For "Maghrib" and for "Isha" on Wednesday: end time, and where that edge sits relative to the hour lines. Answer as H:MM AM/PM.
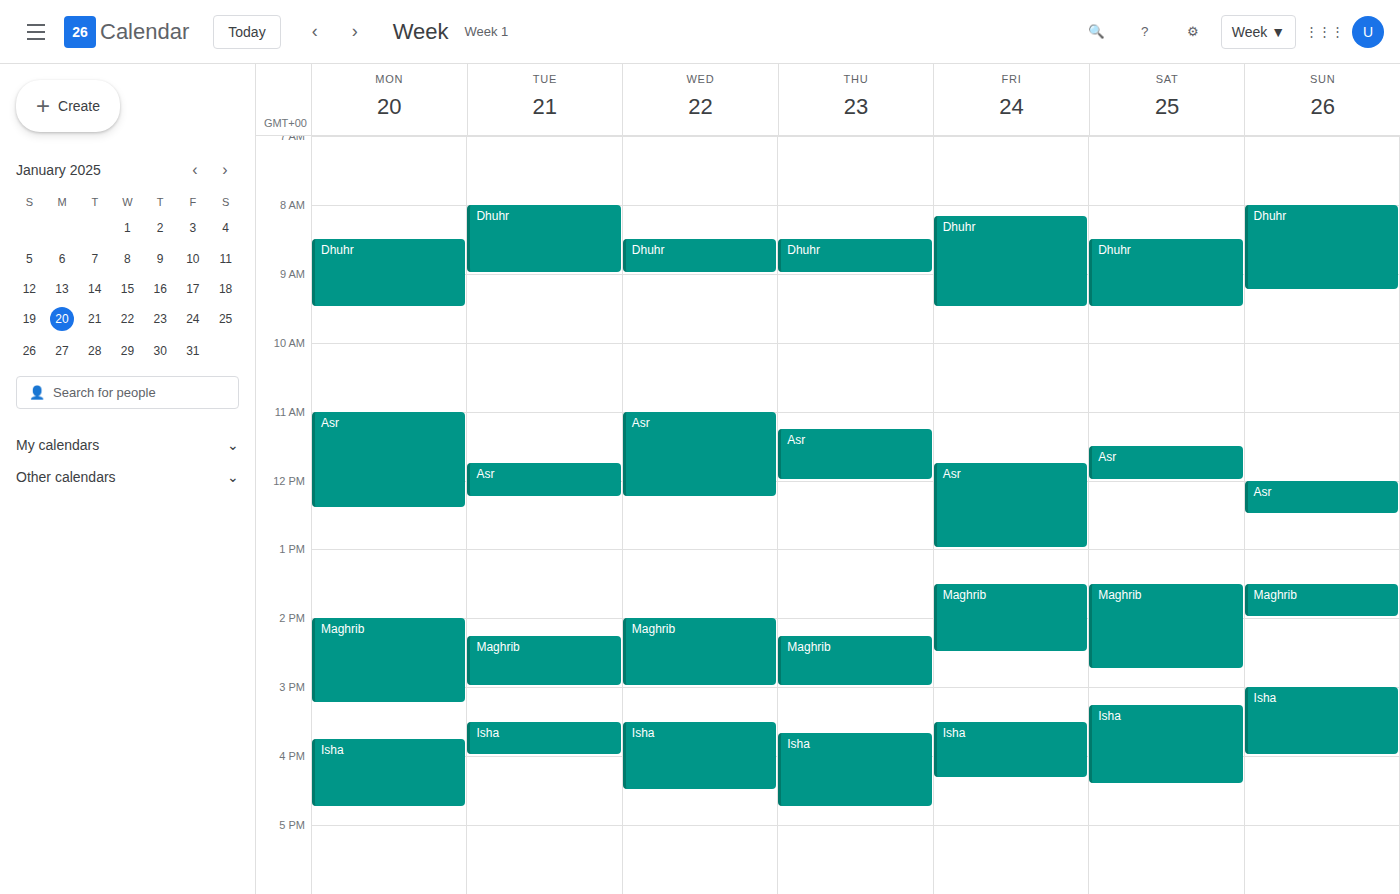
"Maghrib": 3:00 PM, exactly on the 3 PM line. "Isha": 4:30 PM, halfway between the 4 PM and 5 PM lines.